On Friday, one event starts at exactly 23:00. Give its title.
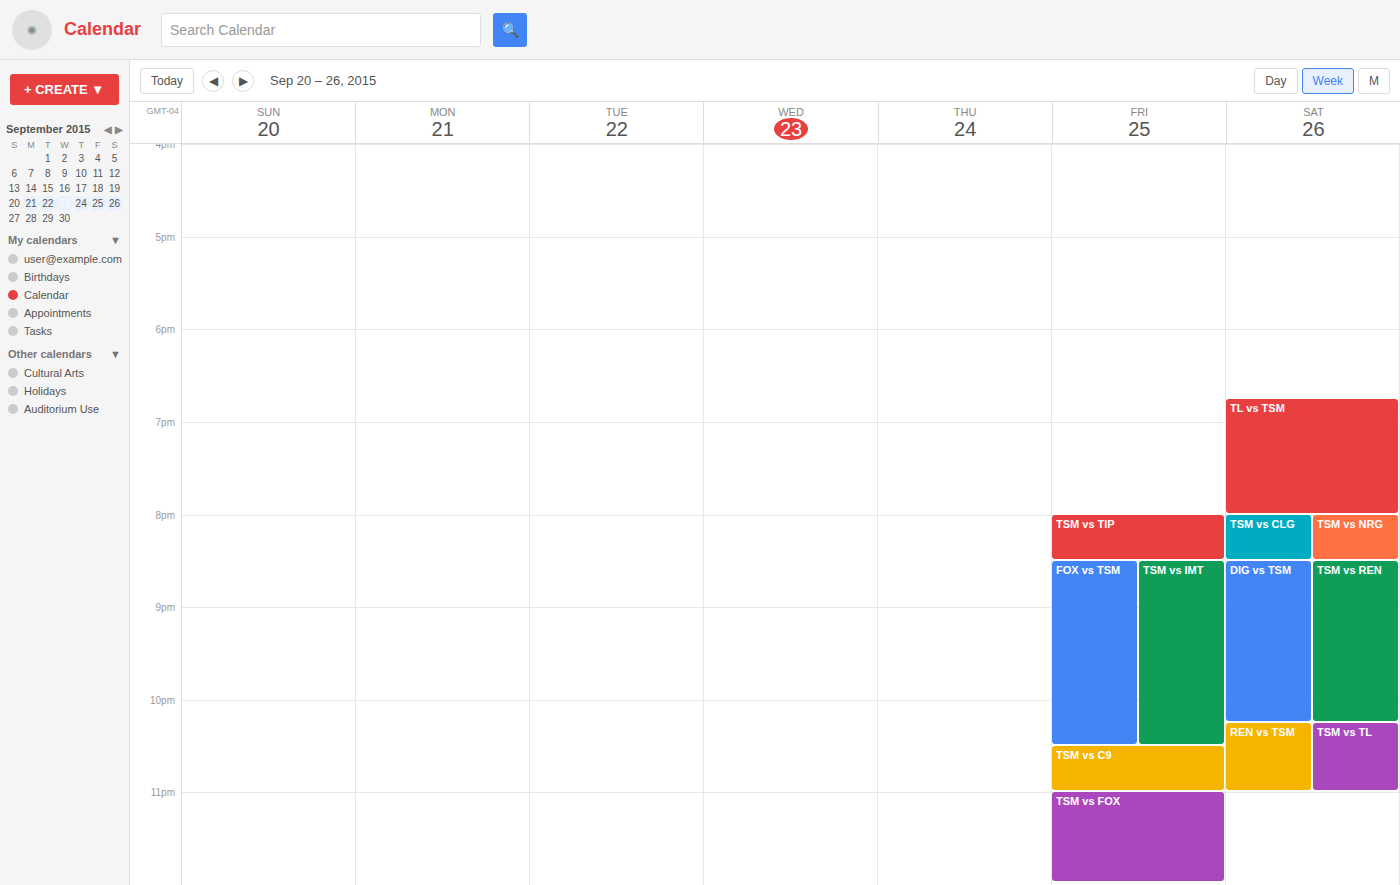
"TSM vs FOX"